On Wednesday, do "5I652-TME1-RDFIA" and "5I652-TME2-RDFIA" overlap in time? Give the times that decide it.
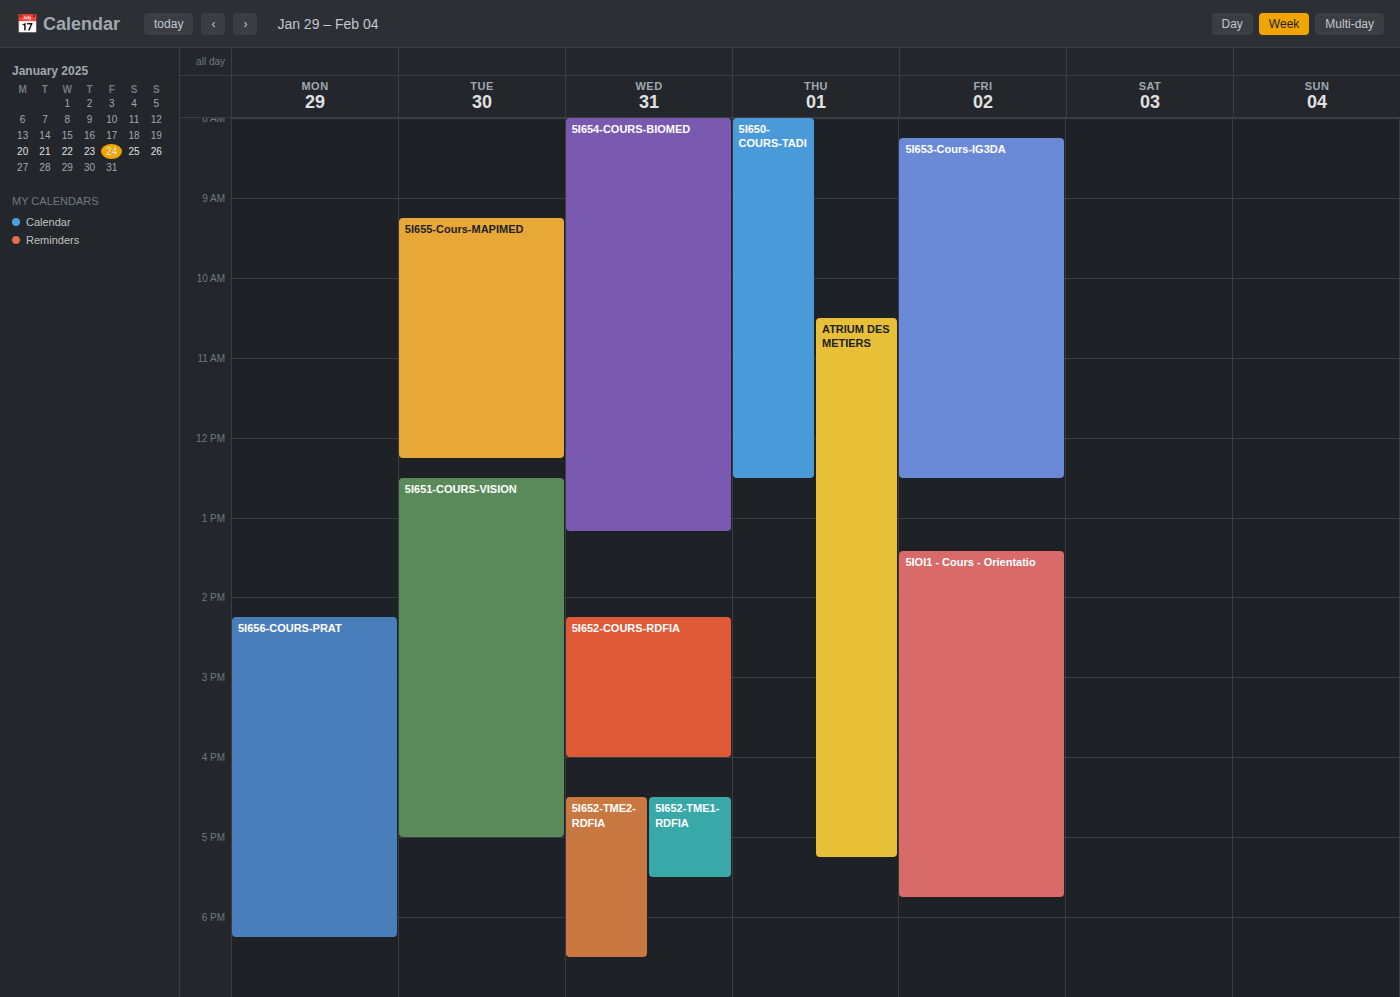
"5I652-TME1-RDFIA" runs 4:30 PM to 5:30 PM, inside "5I652-TME2-RDFIA" -- they overlap.